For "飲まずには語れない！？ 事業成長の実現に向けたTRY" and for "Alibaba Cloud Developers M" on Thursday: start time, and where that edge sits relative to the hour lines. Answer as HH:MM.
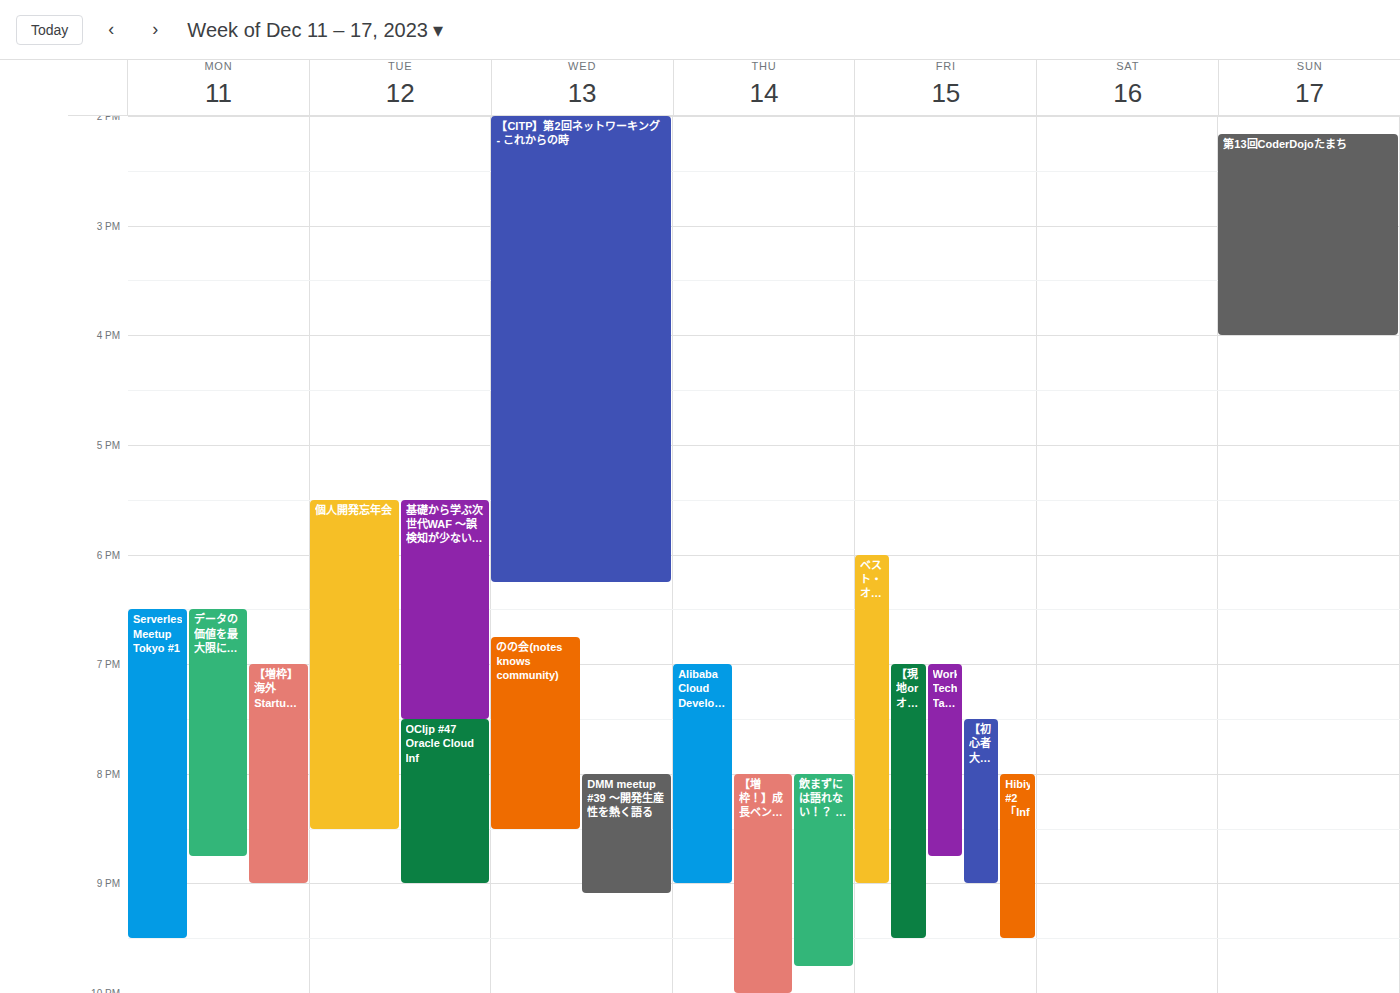
"飲まずには語れない！？ 事業成長の実現に向けたTRY": 20:00, exactly on the 20:00 line. "Alibaba Cloud Developers M": 19:00, exactly on the 19:00 line.